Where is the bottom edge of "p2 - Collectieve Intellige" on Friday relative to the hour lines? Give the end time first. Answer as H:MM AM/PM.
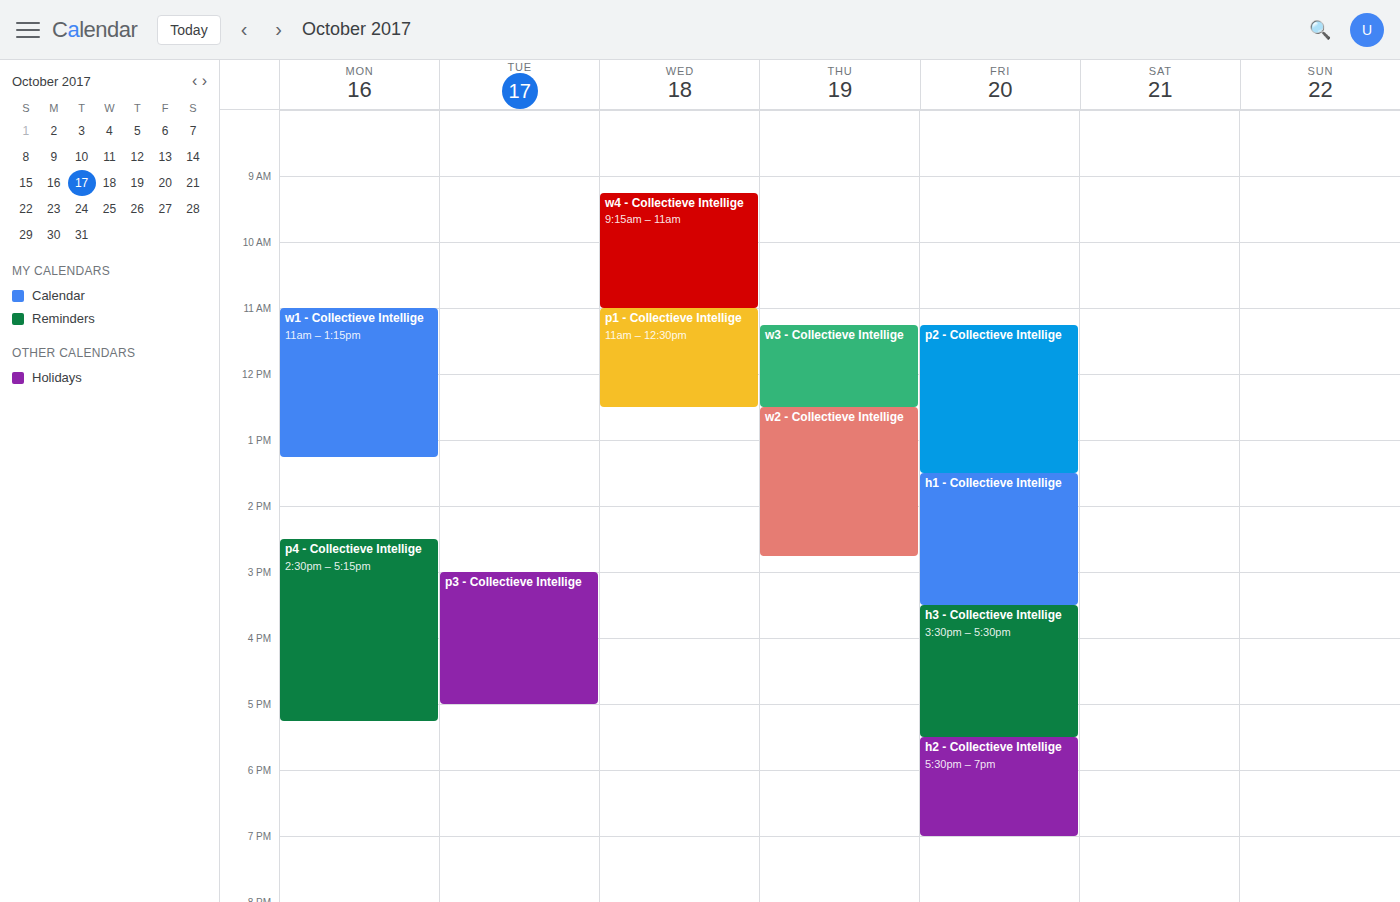
1:30 PM -- halfway between the 1 PM and 2 PM lines.